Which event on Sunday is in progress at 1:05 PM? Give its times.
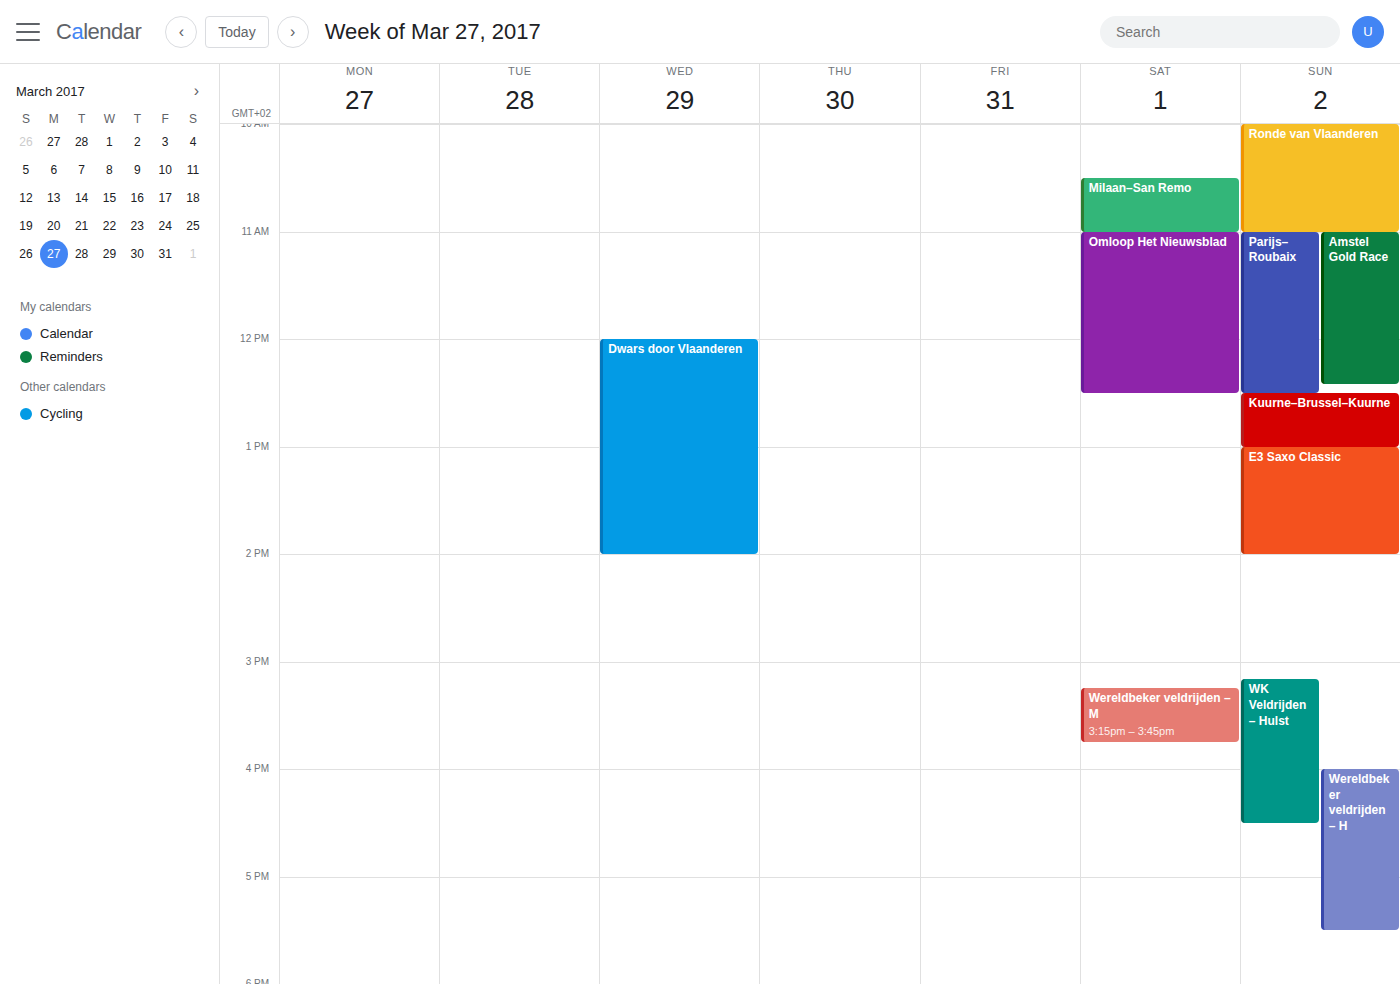
"E3 Saxo Classic", 1:00 PM to 2:00 PM